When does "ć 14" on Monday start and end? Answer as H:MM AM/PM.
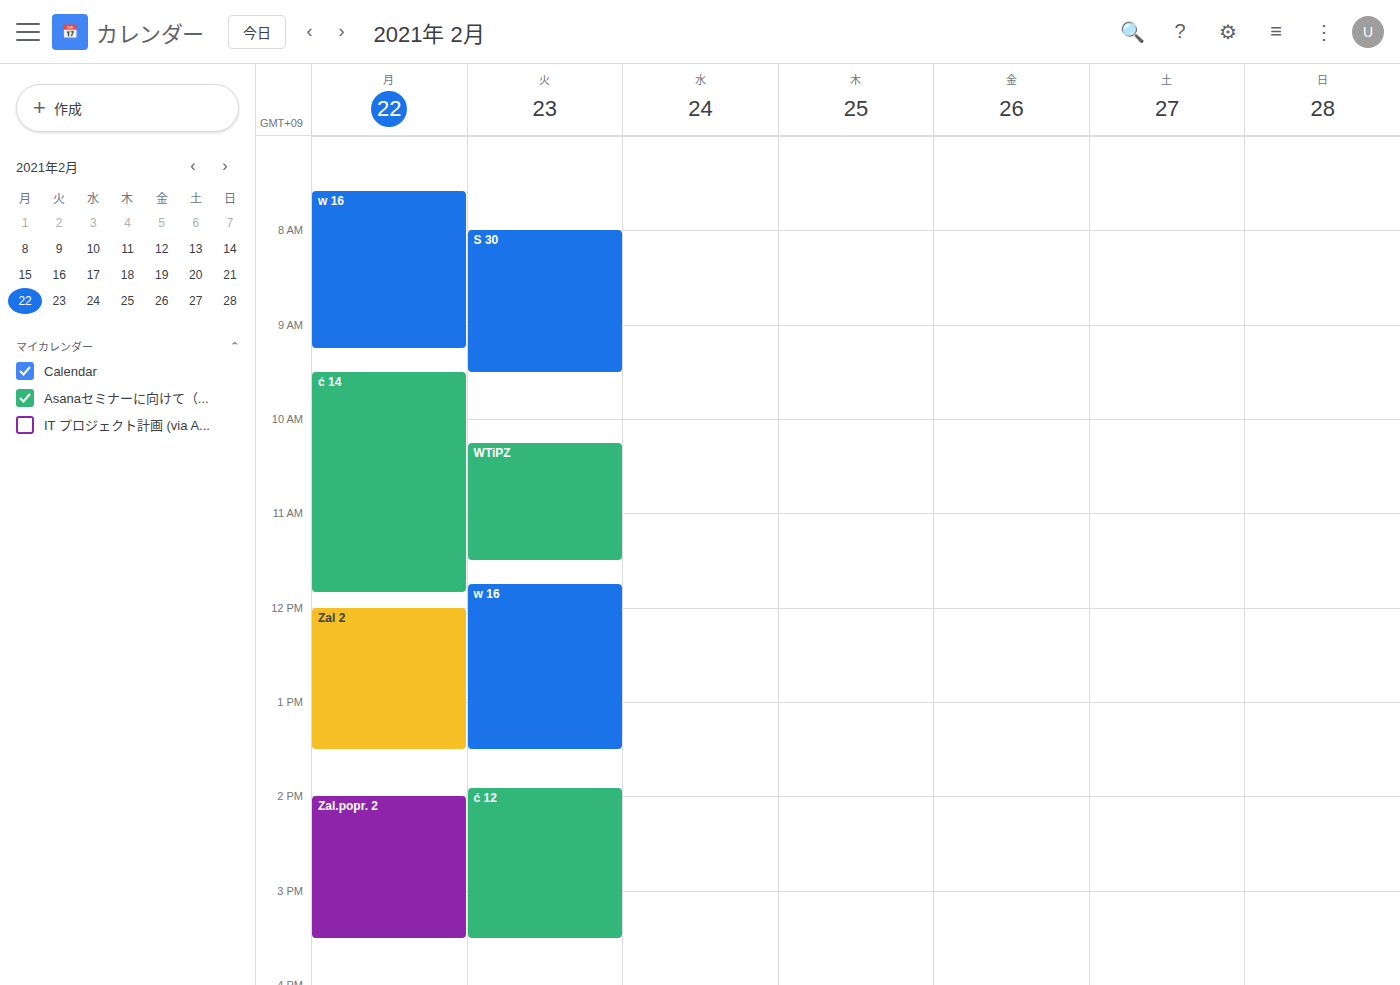
9:30 AM to 11:50 AM